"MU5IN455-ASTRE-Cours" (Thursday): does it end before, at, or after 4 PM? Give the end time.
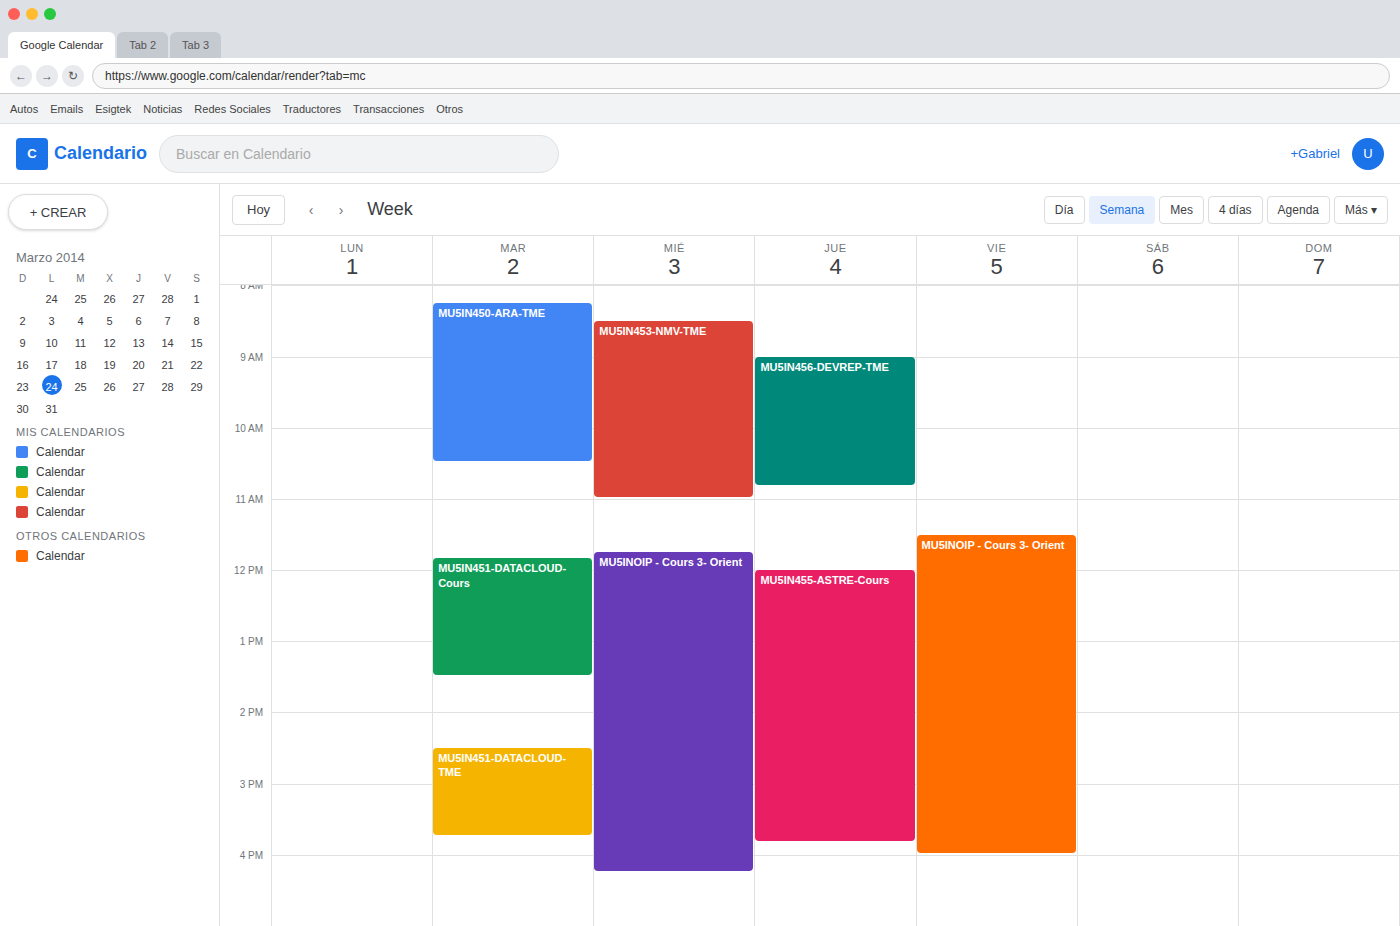
3:50 PM -- before 4 PM, 10 minutes above the 4 PM line.